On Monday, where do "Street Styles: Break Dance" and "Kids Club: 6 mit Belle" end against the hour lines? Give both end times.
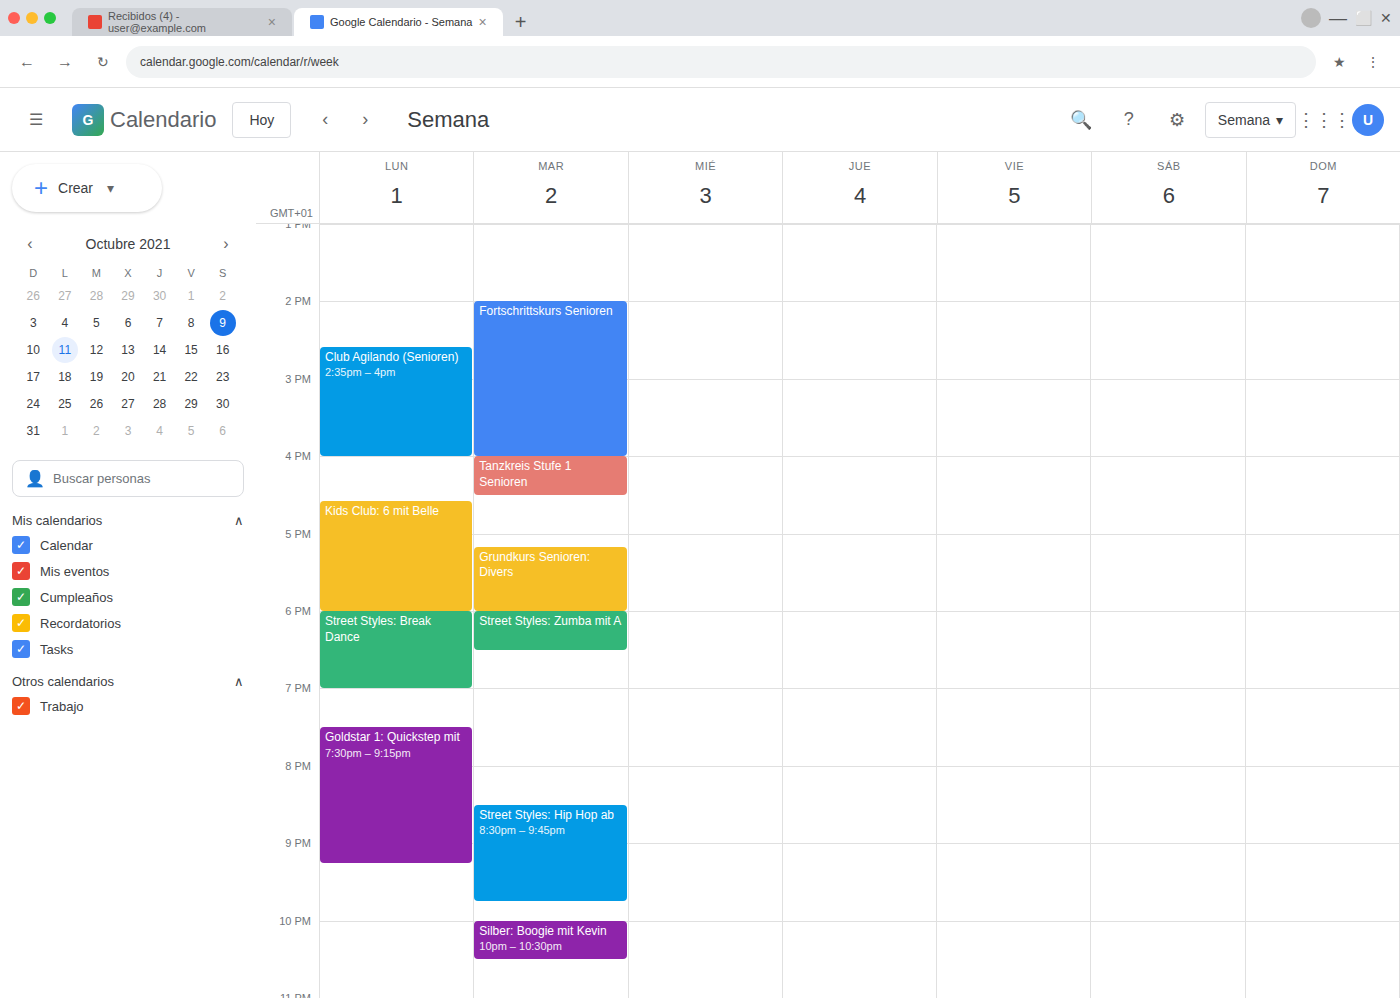
"Street Styles: Break Dance": 7:00 PM, exactly on the 7 PM line. "Kids Club: 6 mit Belle": 6:00 PM, exactly on the 6 PM line.